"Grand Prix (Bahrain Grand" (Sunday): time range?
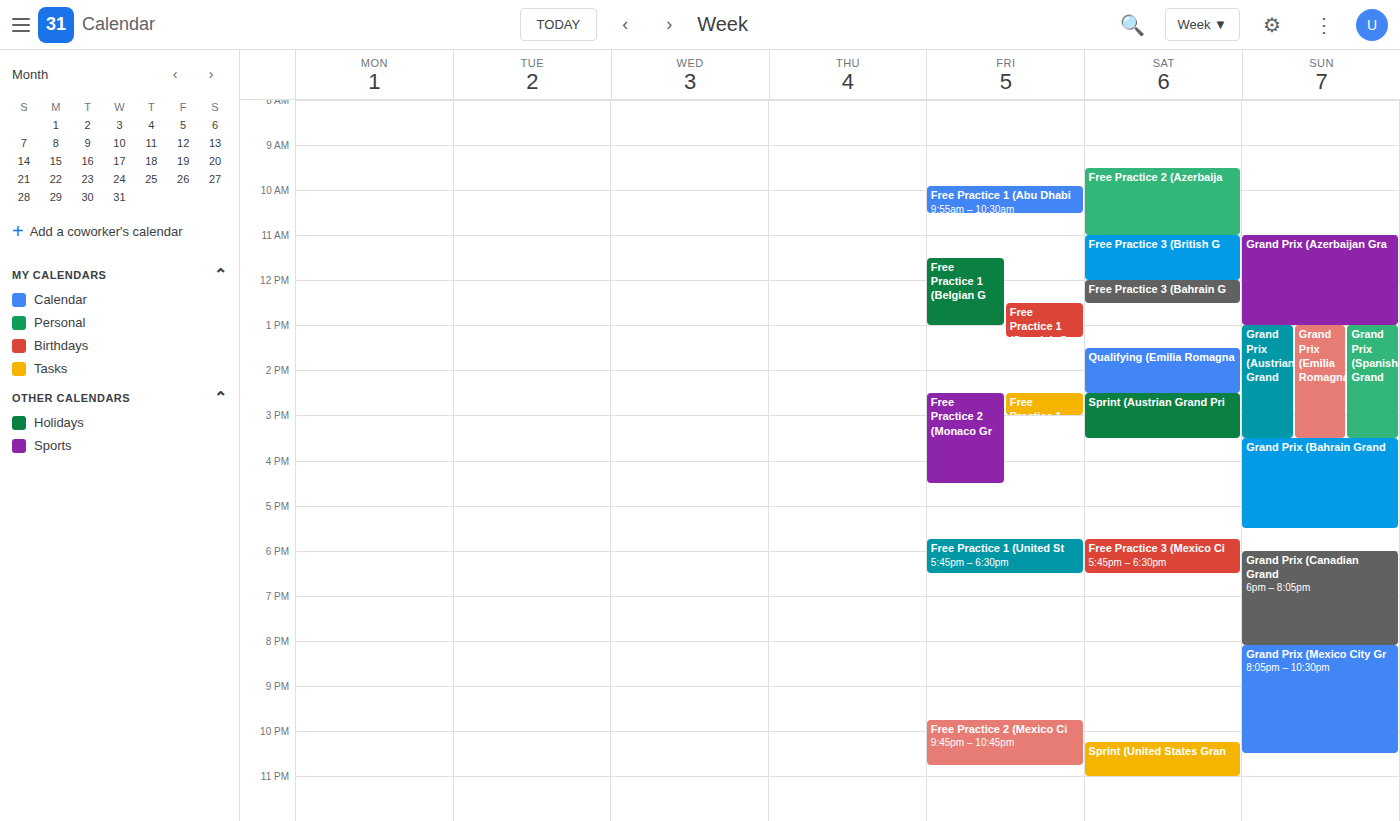
15:30 to 17:30